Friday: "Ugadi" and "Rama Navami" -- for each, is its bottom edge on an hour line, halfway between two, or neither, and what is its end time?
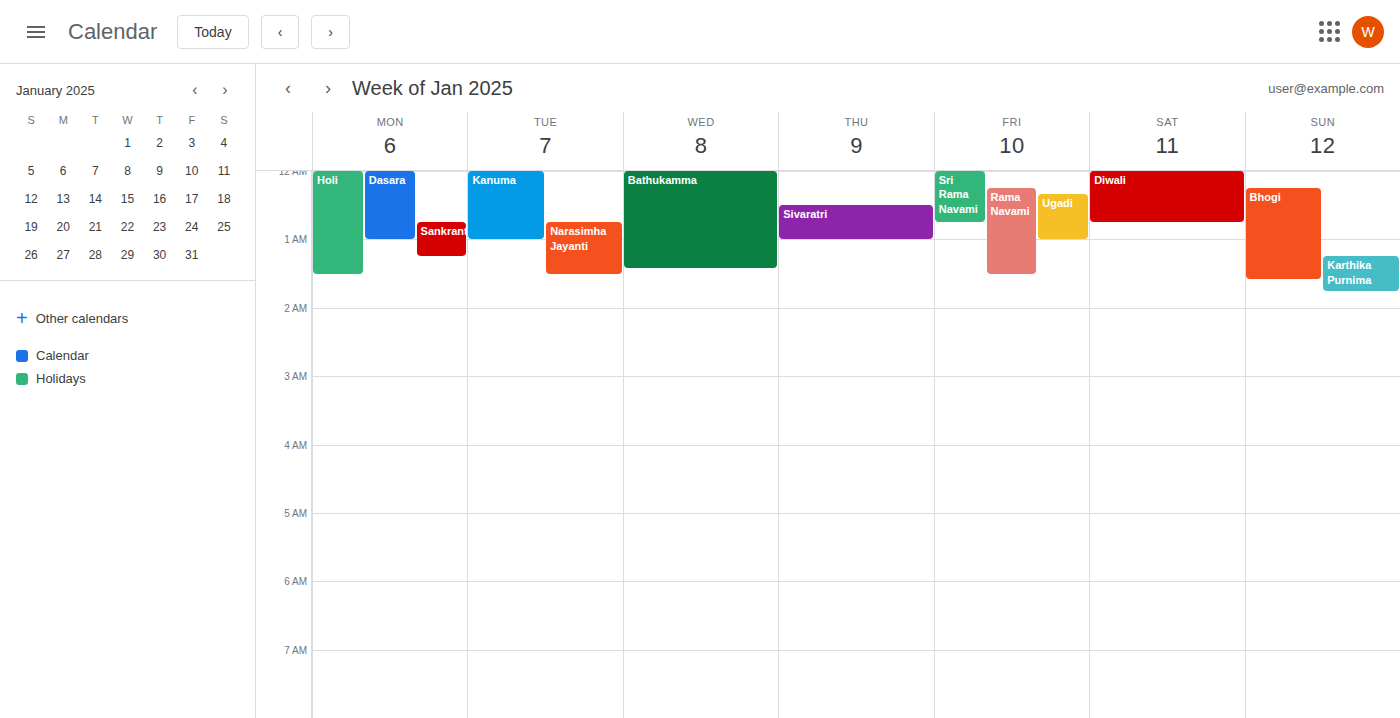
"Ugadi": 1:00 AM, exactly on the 1 AM line. "Rama Navami": 1:30 AM, halfway between the 1 AM and 2 AM lines.